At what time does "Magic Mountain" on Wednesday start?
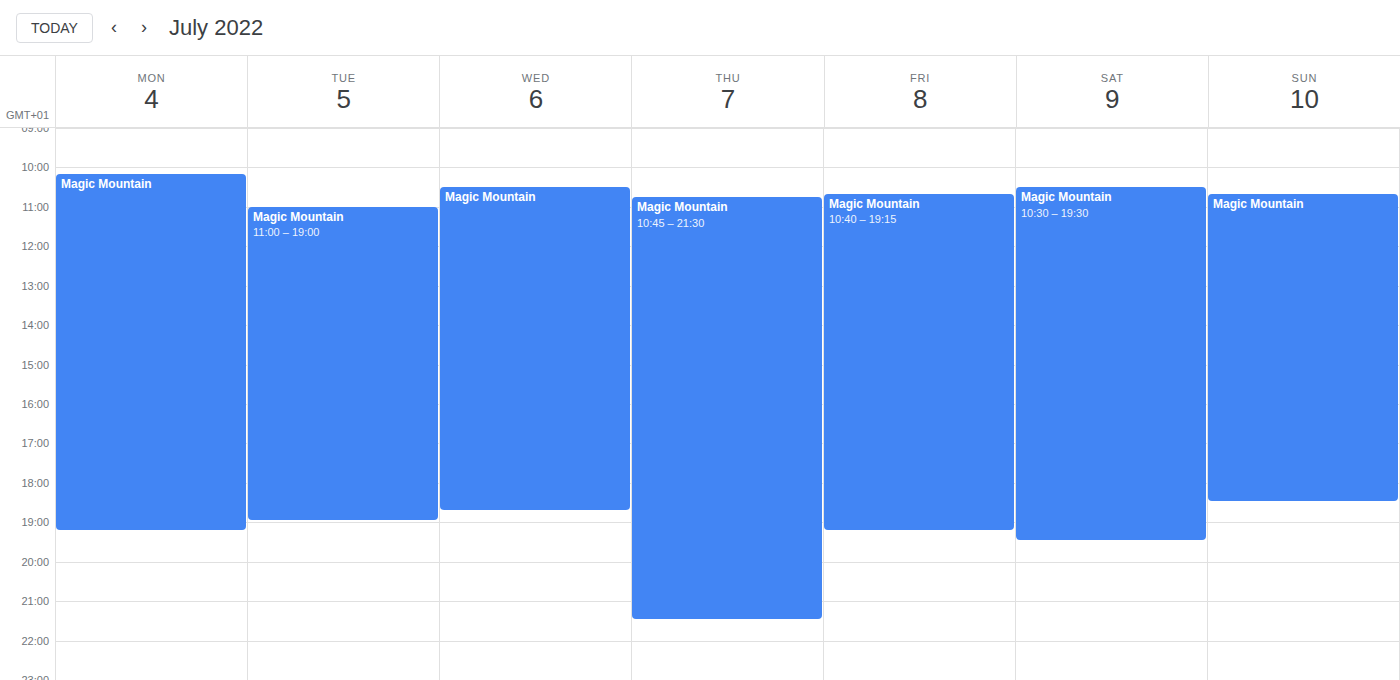
10:30 AM